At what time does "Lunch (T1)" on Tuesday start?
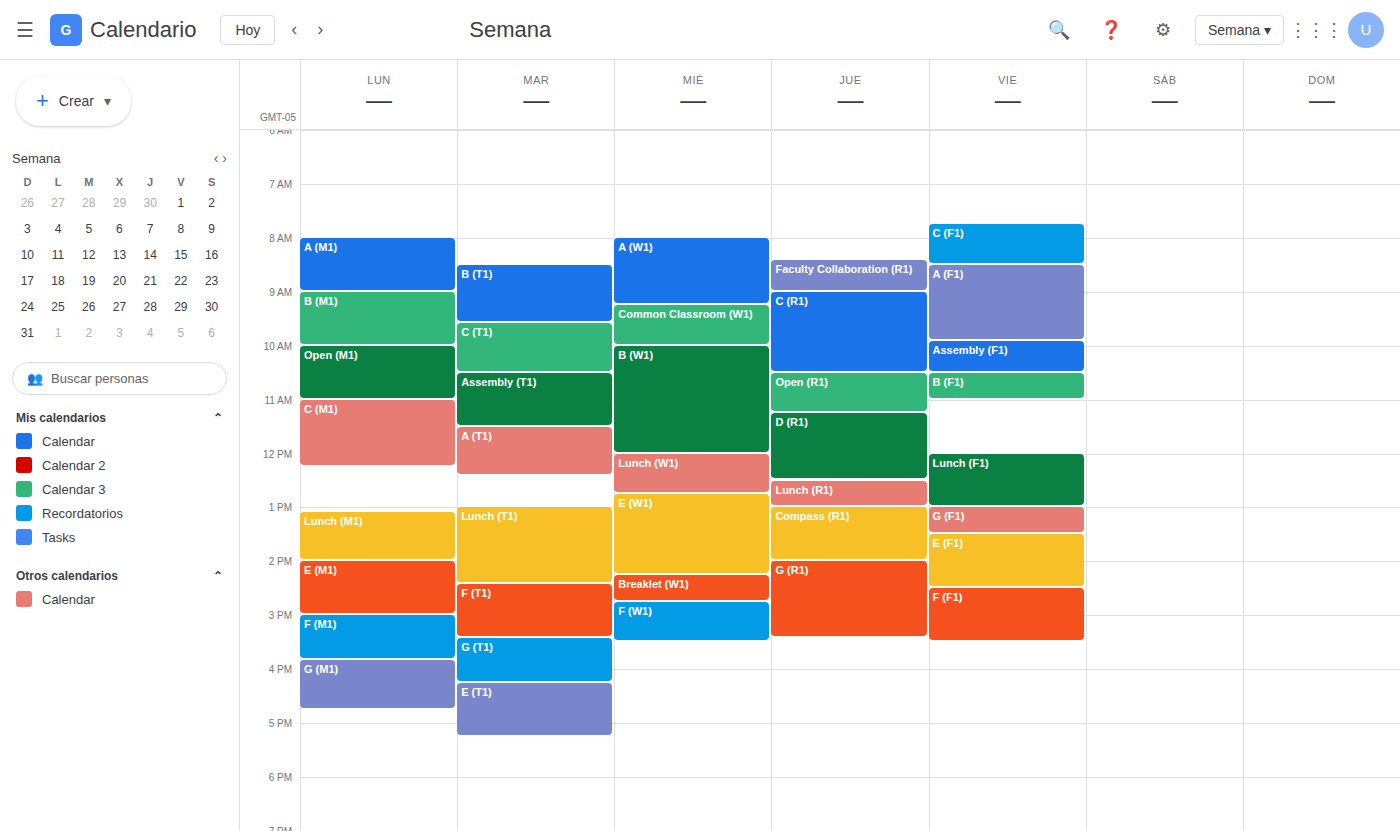
1:00 PM